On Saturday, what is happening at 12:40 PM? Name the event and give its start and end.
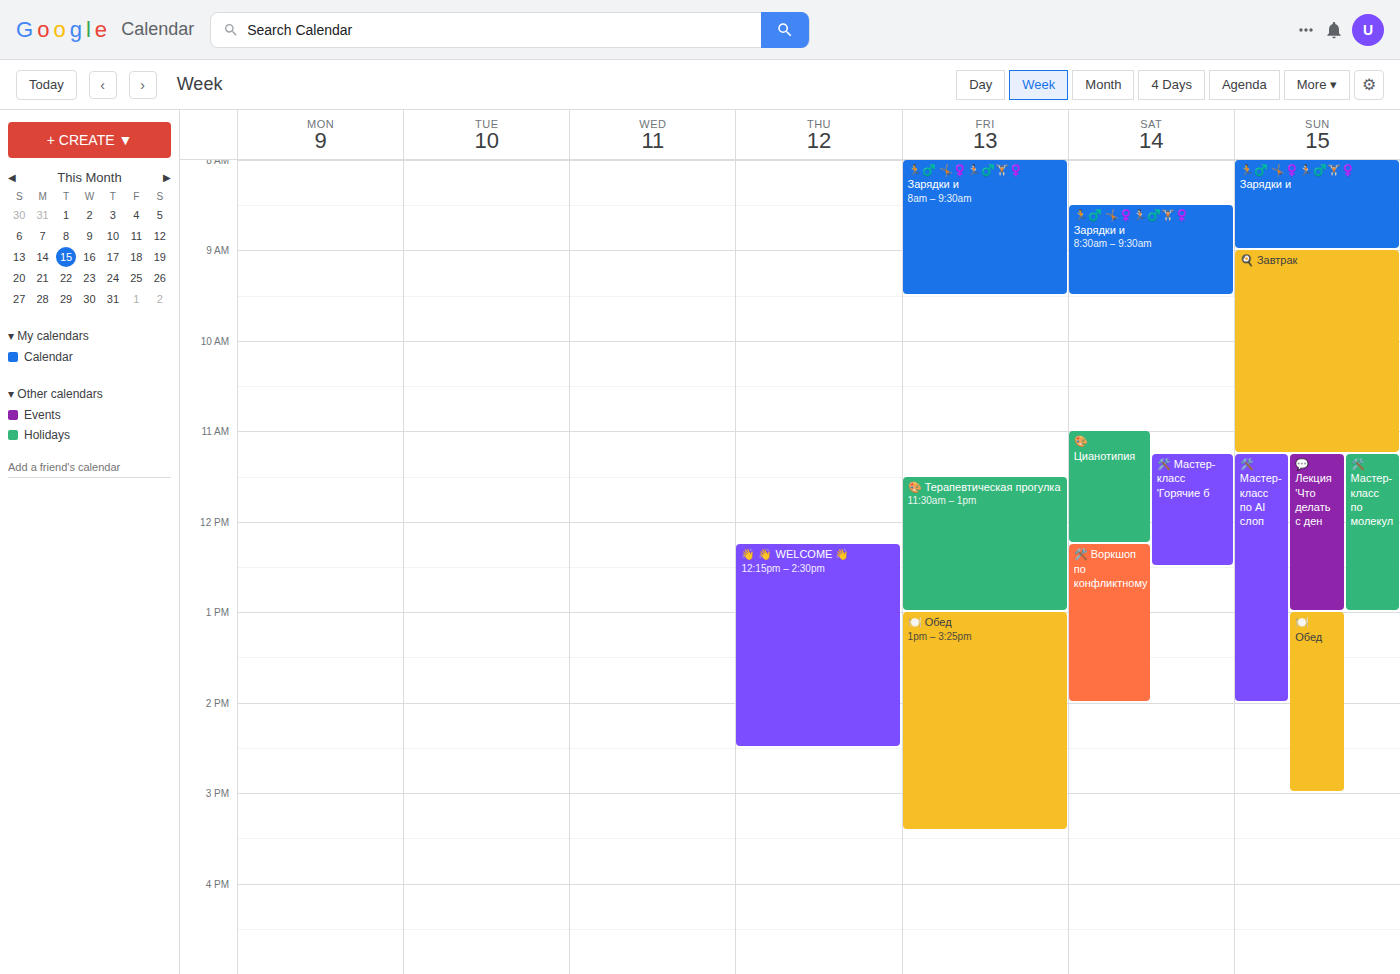
"🛠️ Воркшоп по конфликтному", 12:15 PM to 2:00 PM